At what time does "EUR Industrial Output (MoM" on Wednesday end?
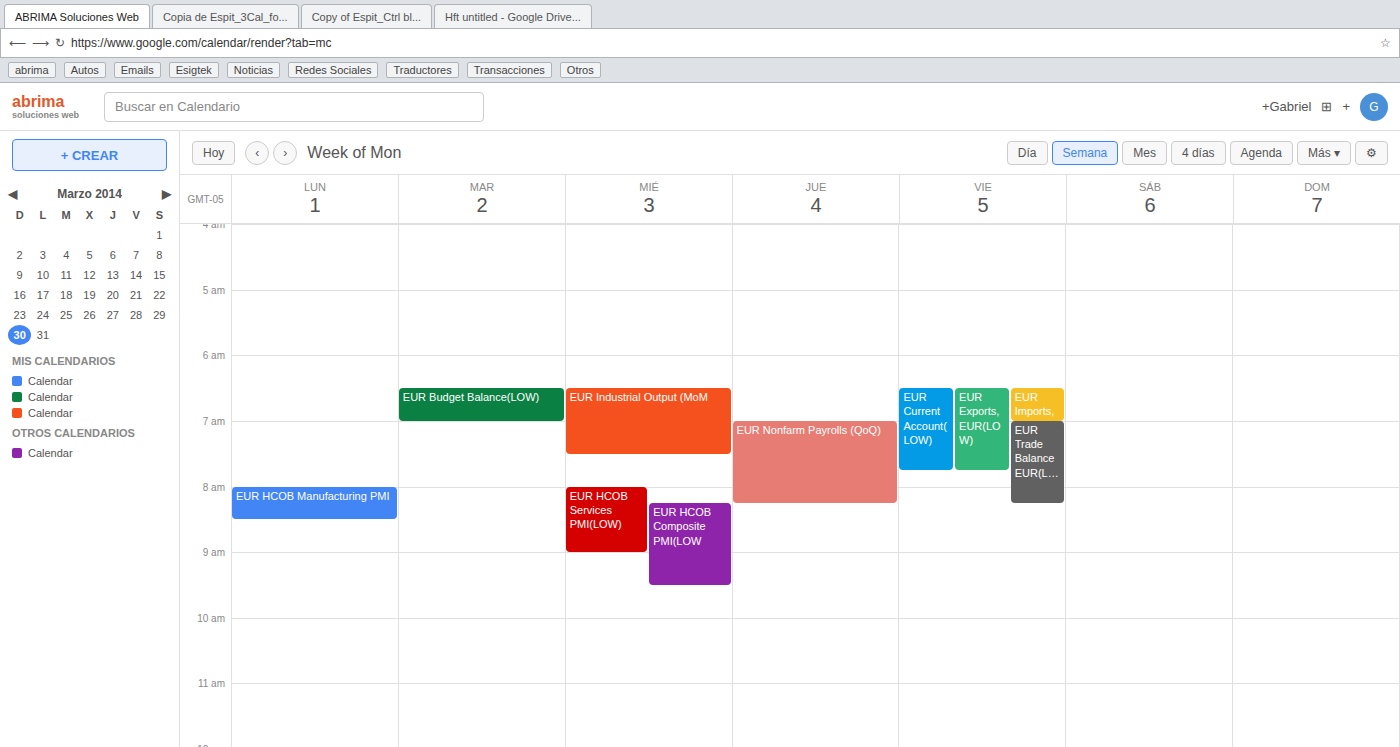
7:30 AM